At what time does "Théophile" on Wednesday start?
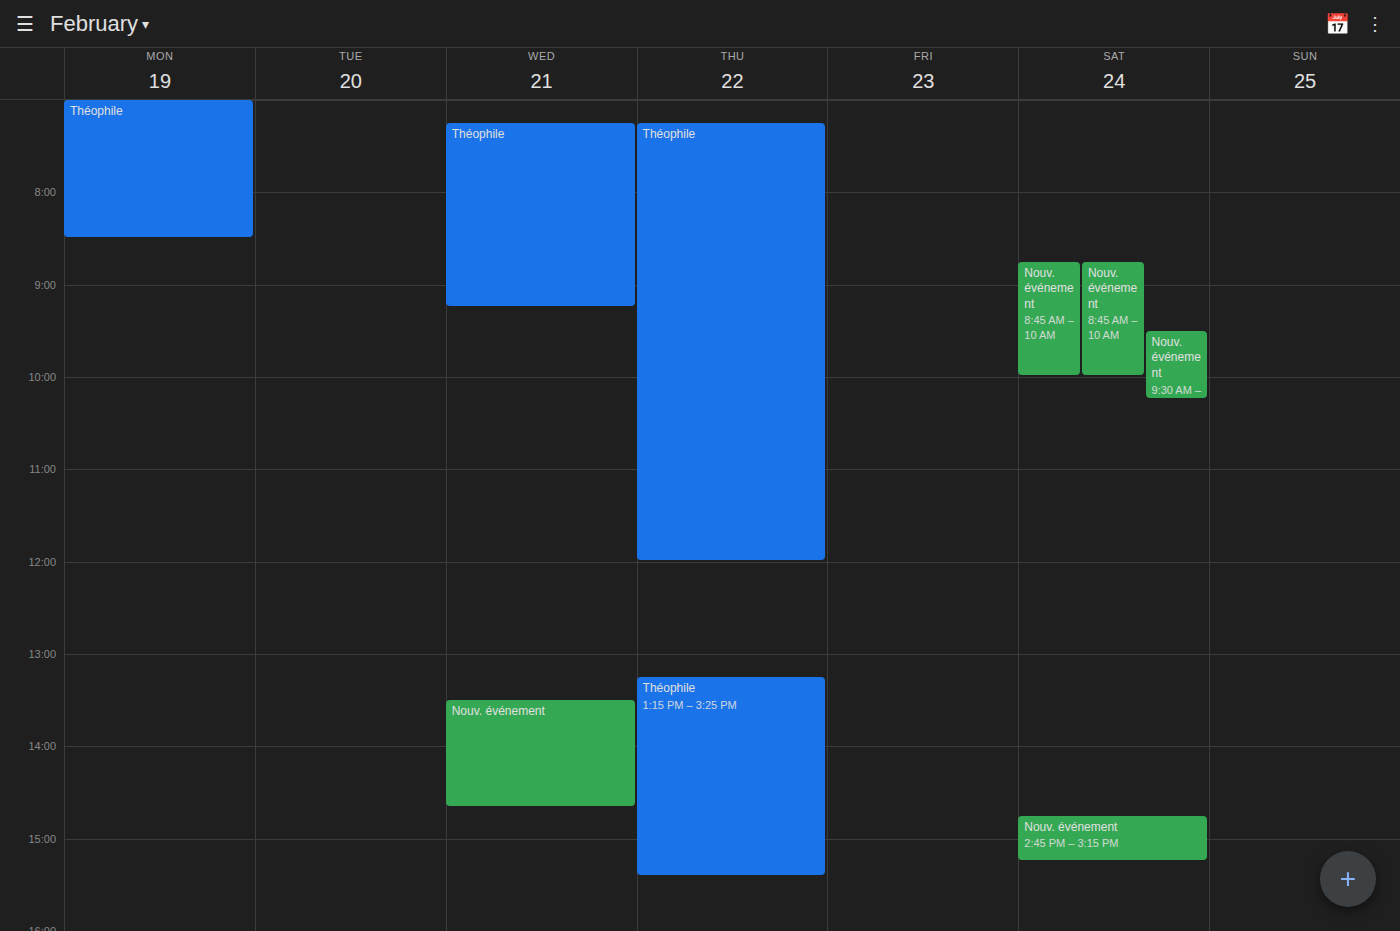
7:15 AM